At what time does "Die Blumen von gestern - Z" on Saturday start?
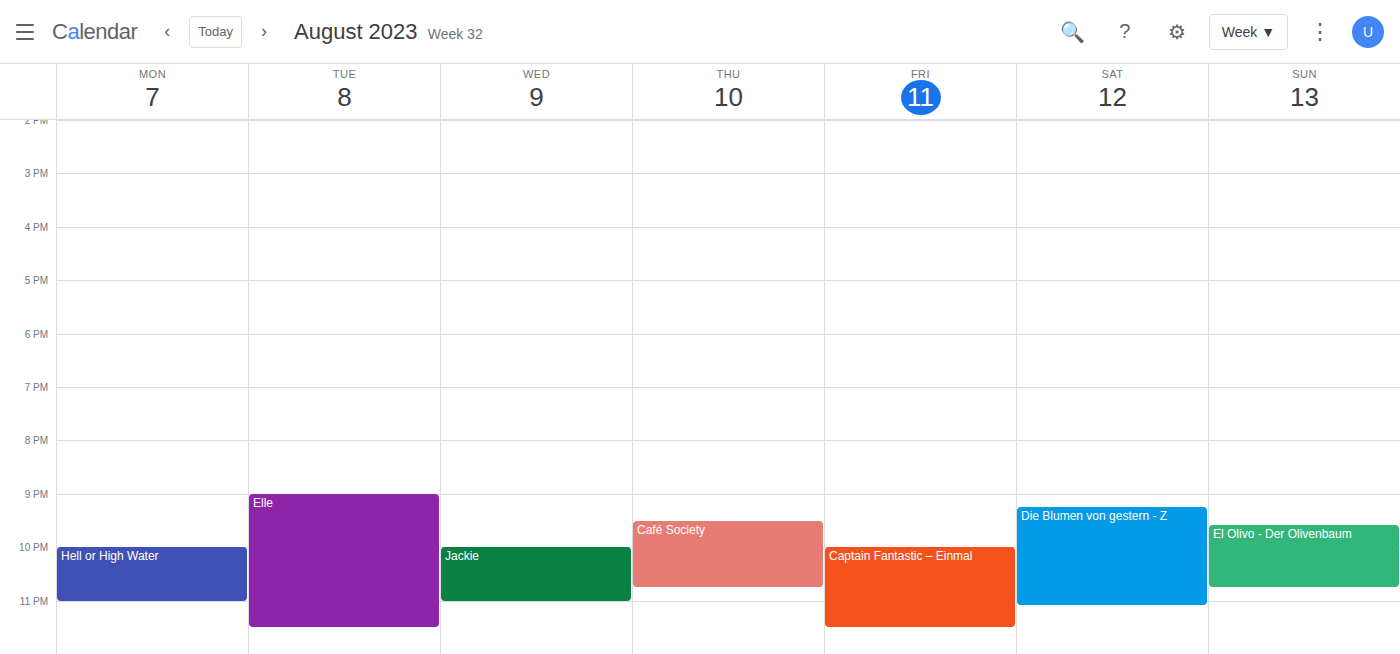
9:15 PM